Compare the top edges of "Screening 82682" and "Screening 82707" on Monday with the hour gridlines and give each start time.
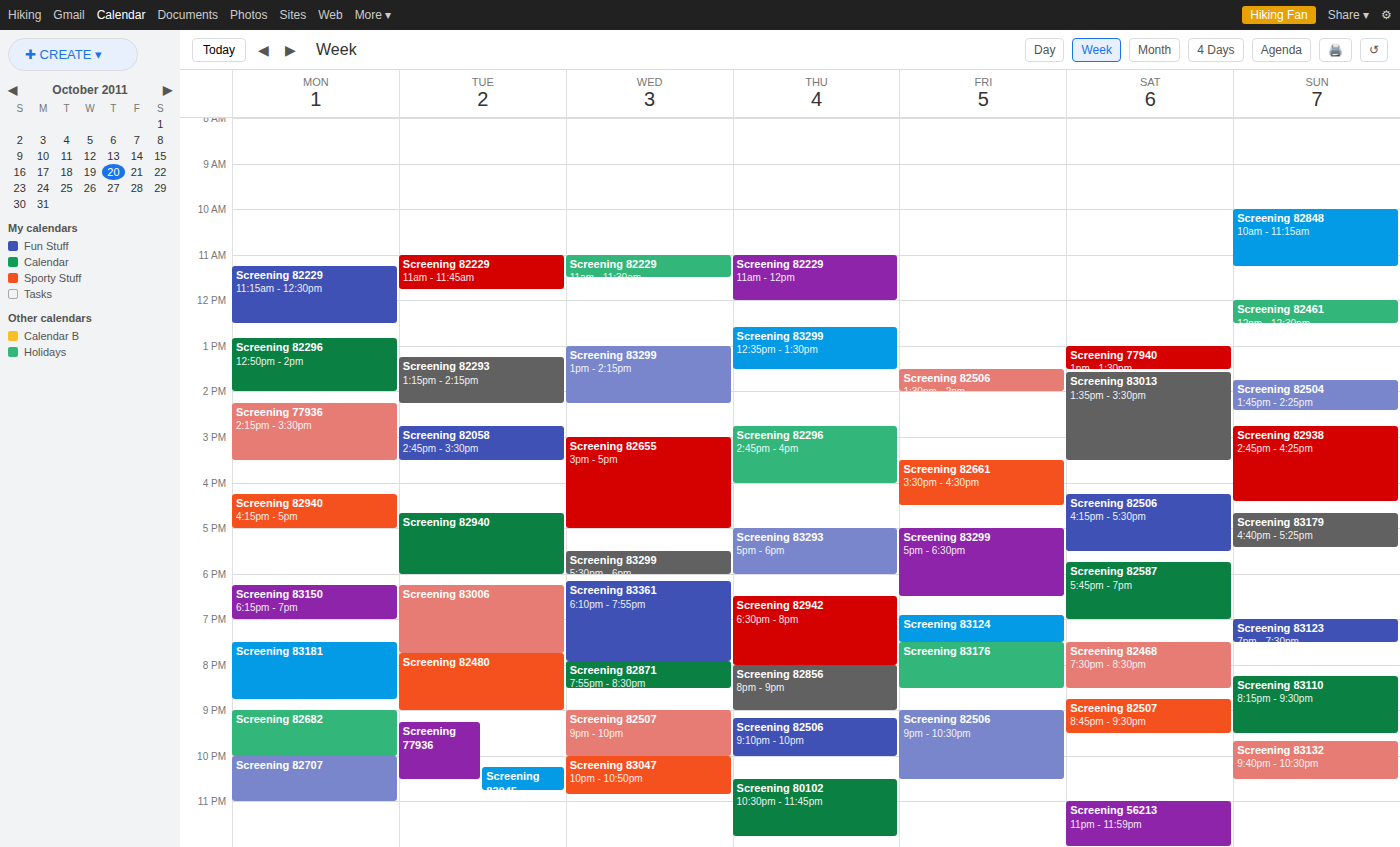
"Screening 82682": 21:00, exactly on the 21:00 line. "Screening 82707": 22:00, exactly on the 22:00 line.